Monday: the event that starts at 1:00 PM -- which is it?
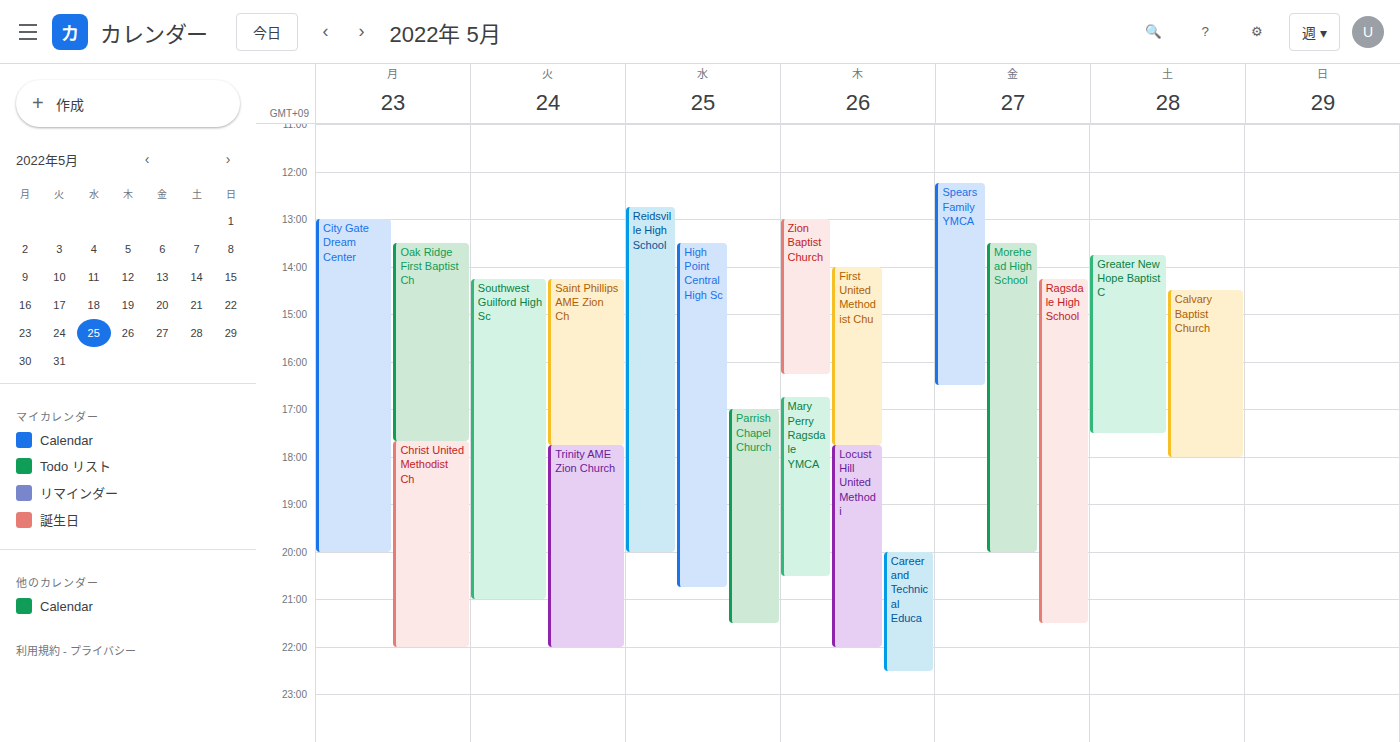
"City Gate Dream Center"